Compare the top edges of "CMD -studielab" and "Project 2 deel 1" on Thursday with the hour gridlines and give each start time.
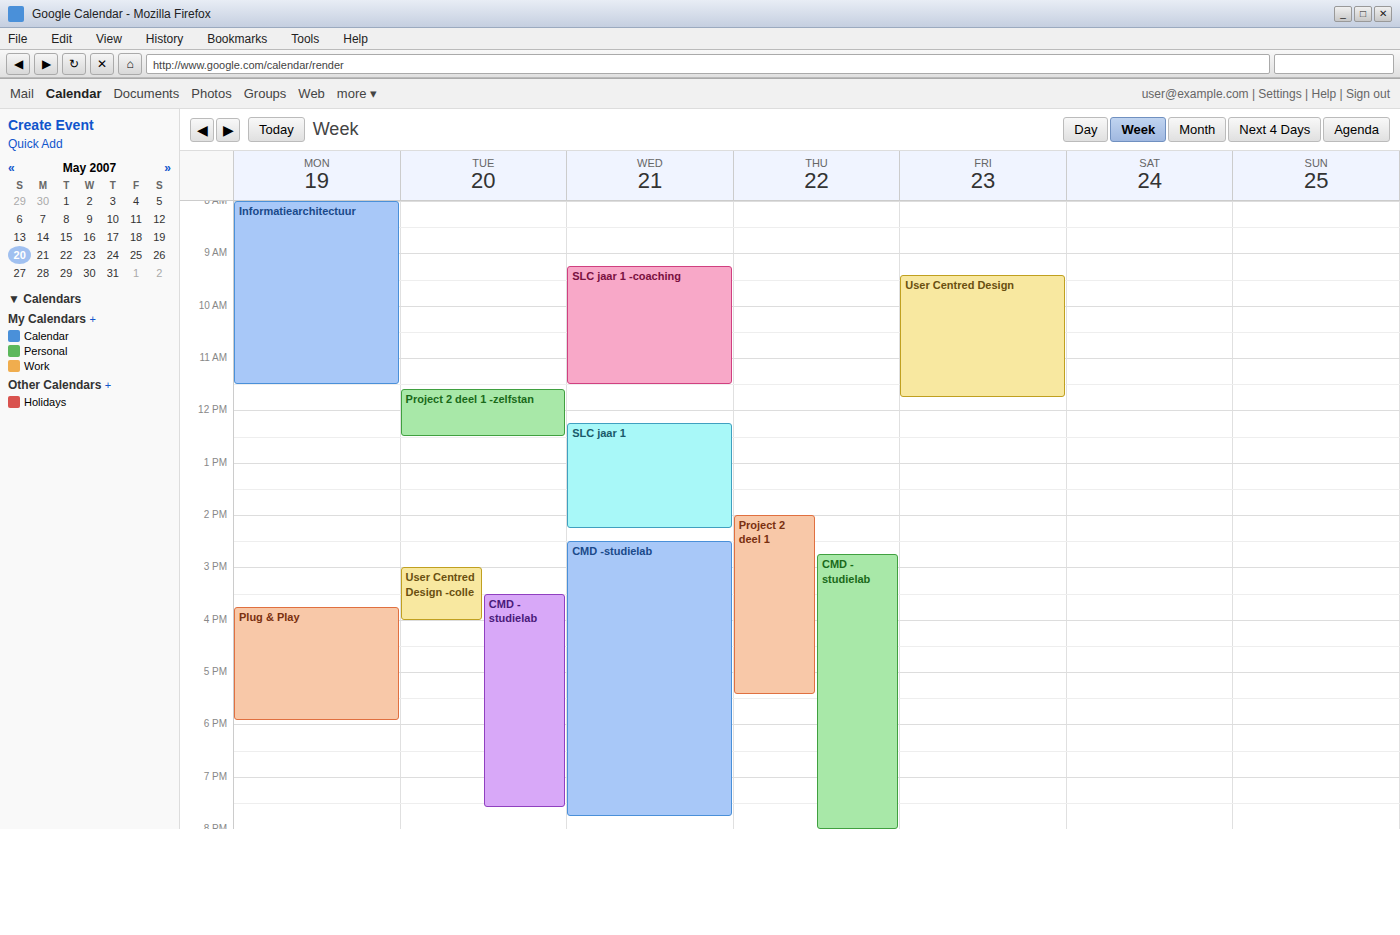
"CMD -studielab": 2:45 PM, neither: three quarters of the way from the 2 PM line to the 3 PM line. "Project 2 deel 1": 2:00 PM, exactly on the 2 PM line.